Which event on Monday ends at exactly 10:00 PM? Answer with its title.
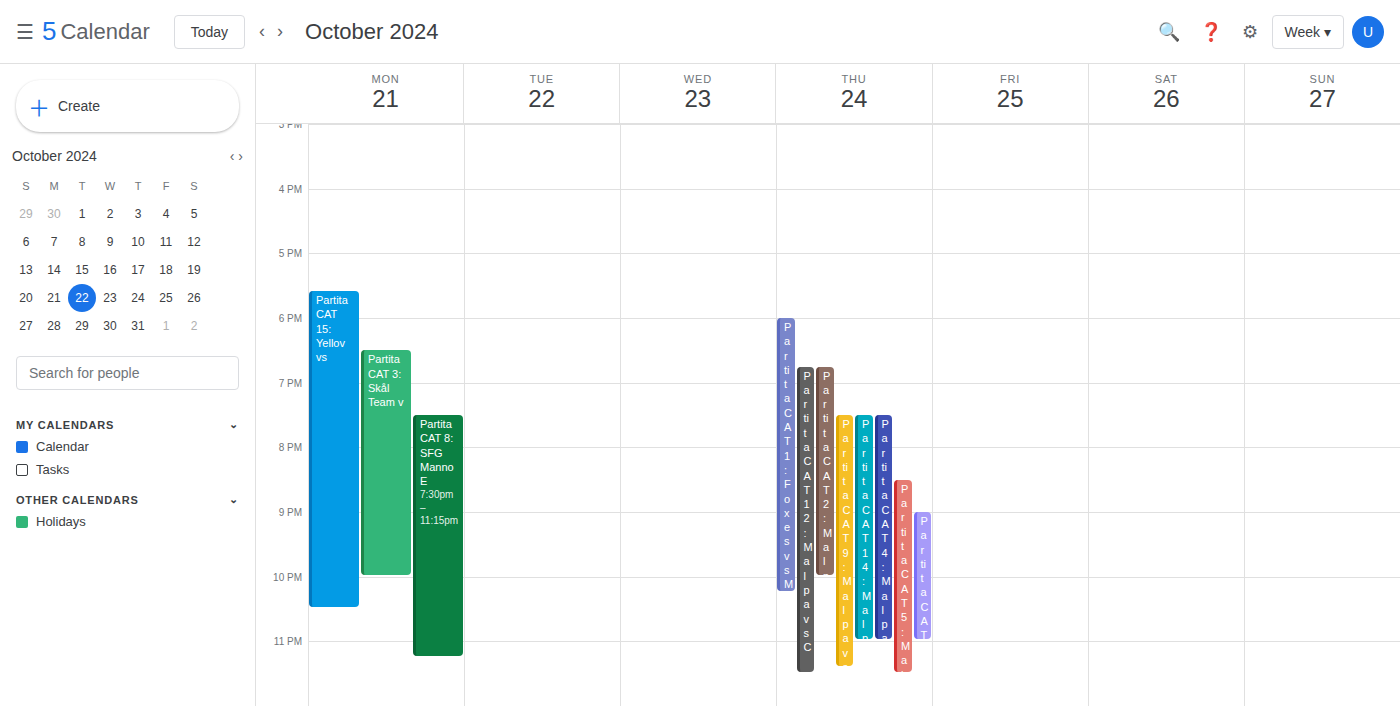
"Partita CAT 3: Skål Team v"